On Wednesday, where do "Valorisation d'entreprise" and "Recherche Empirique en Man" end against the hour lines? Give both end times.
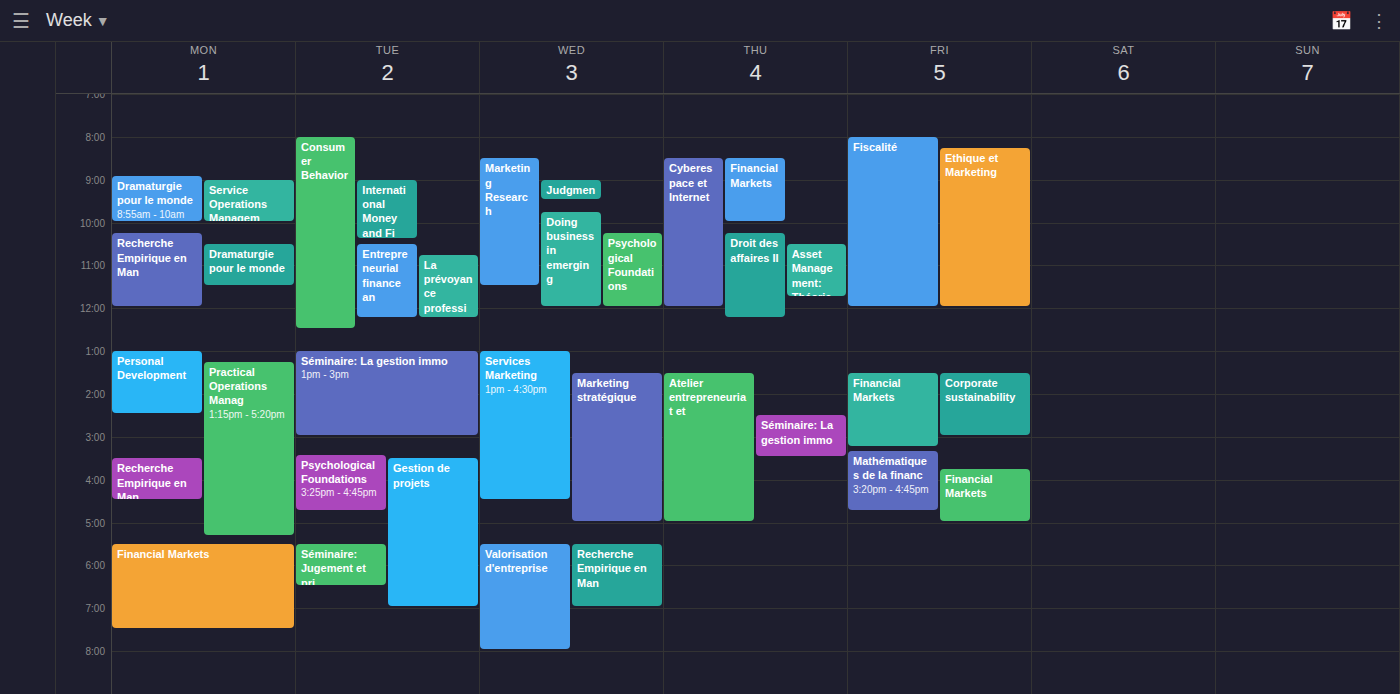
"Valorisation d'entreprise": 8:00 PM, exactly on the 8 PM line. "Recherche Empirique en Man": 7:00 PM, exactly on the 7 PM line.